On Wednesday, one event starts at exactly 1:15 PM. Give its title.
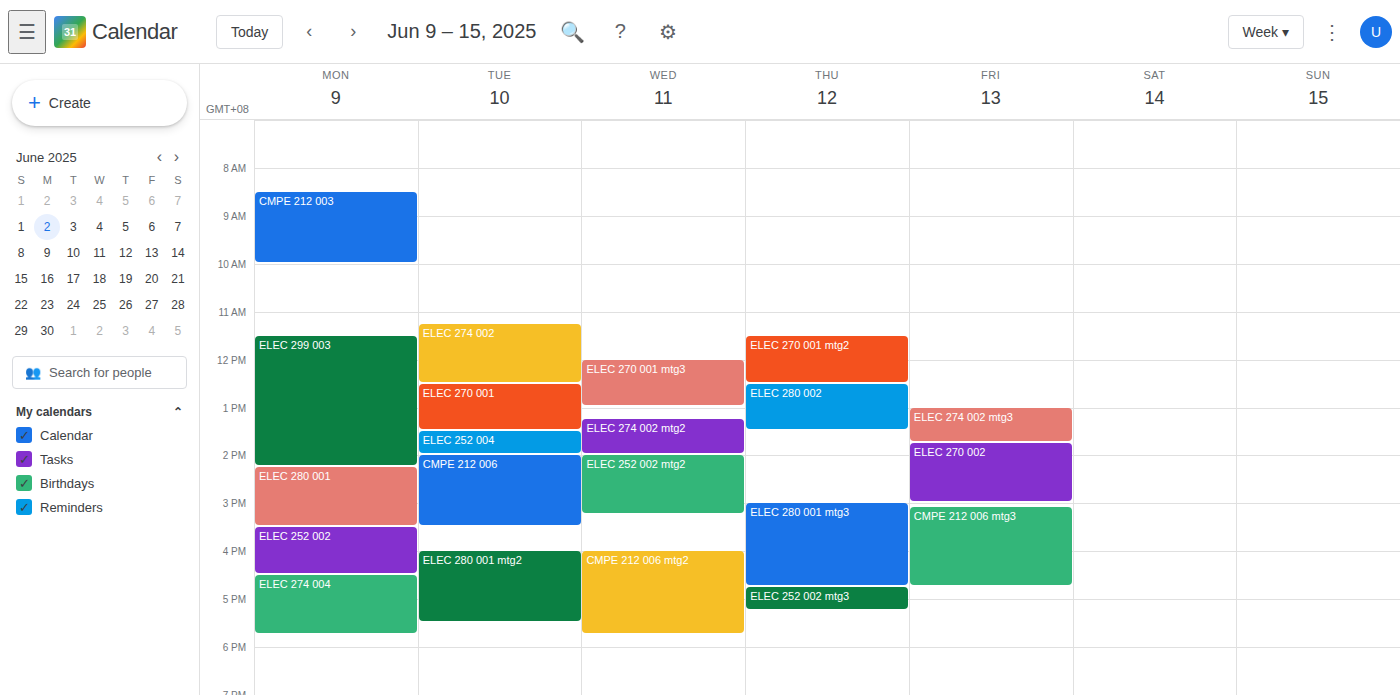
"ELEC 274 002 mtg2"